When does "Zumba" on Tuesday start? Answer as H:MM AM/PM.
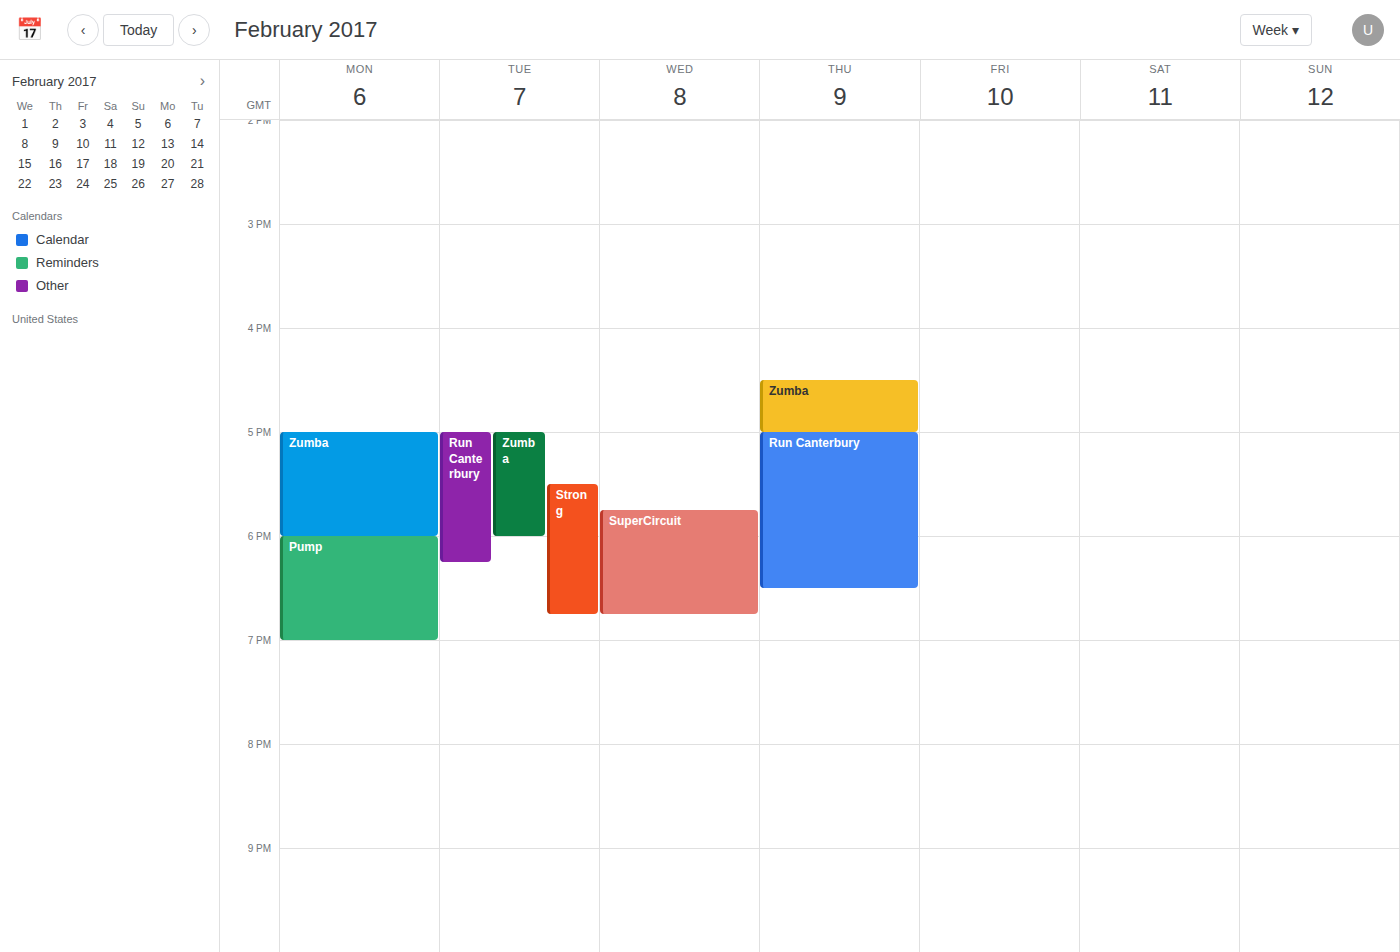
5:00 PM